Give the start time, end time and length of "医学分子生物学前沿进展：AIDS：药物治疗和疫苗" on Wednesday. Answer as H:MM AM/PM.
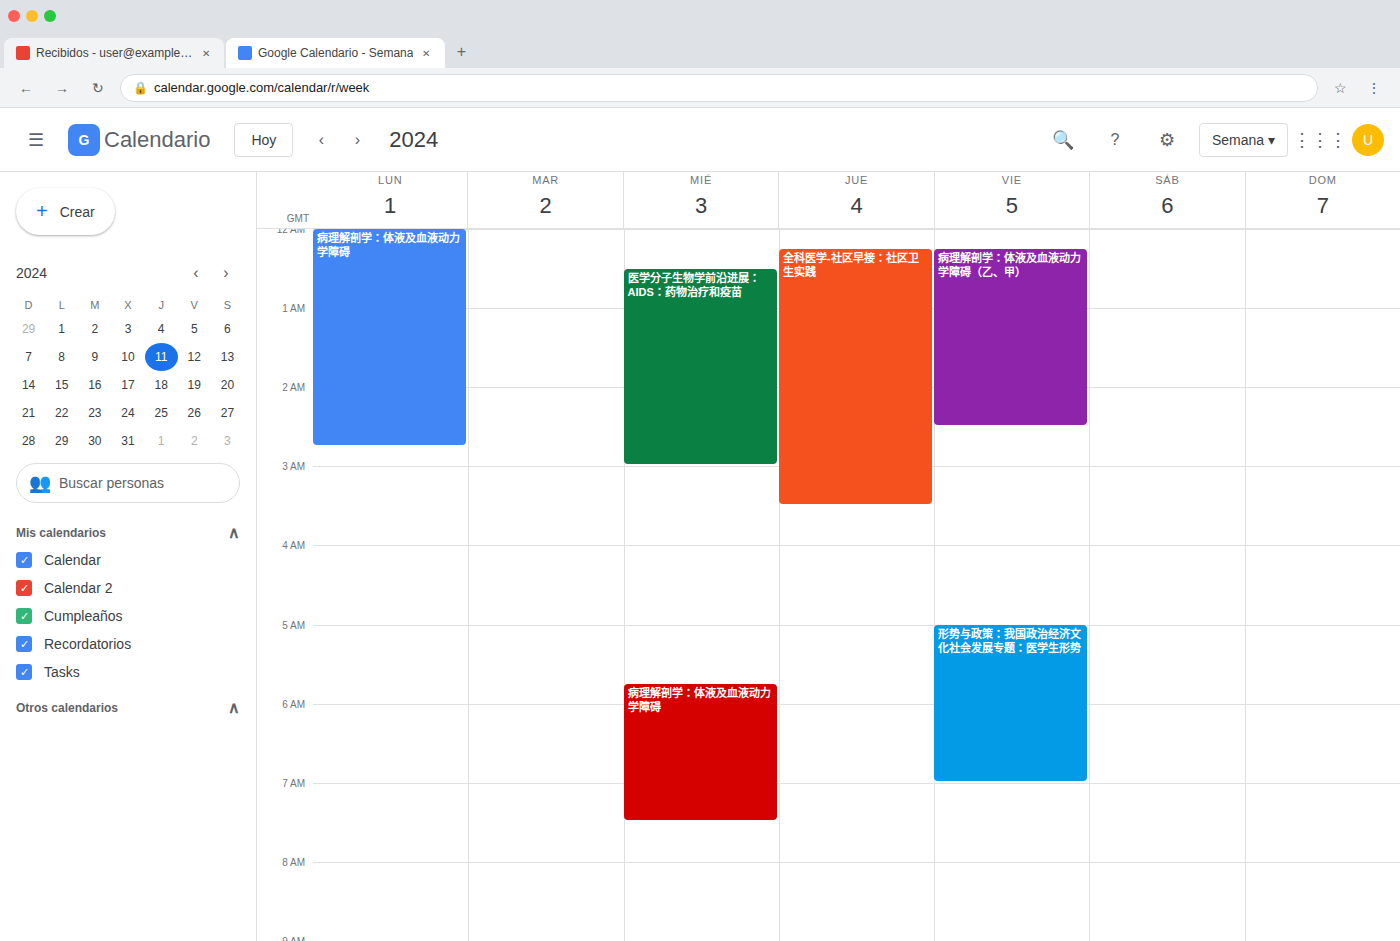
12:30 AM to 3:00 AM, 2 hours 30 minutes